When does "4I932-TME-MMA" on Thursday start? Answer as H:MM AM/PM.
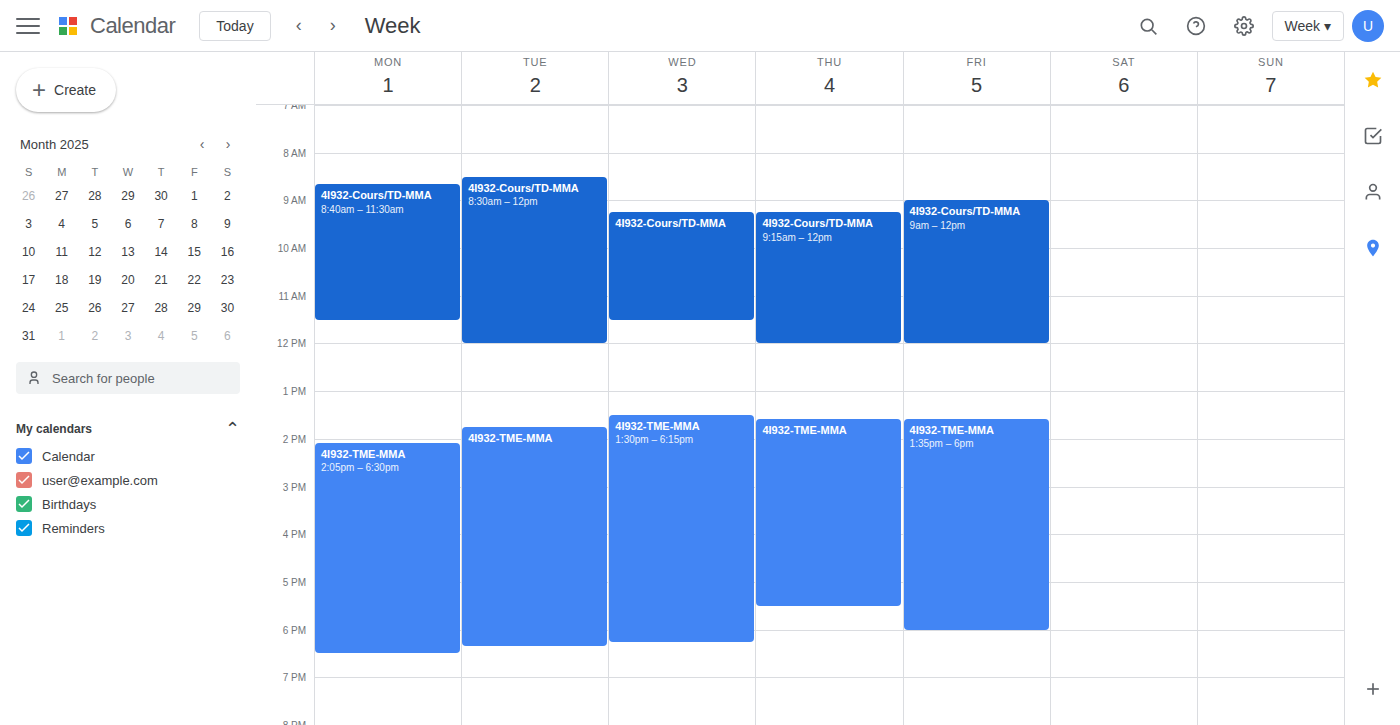
1:35 PM